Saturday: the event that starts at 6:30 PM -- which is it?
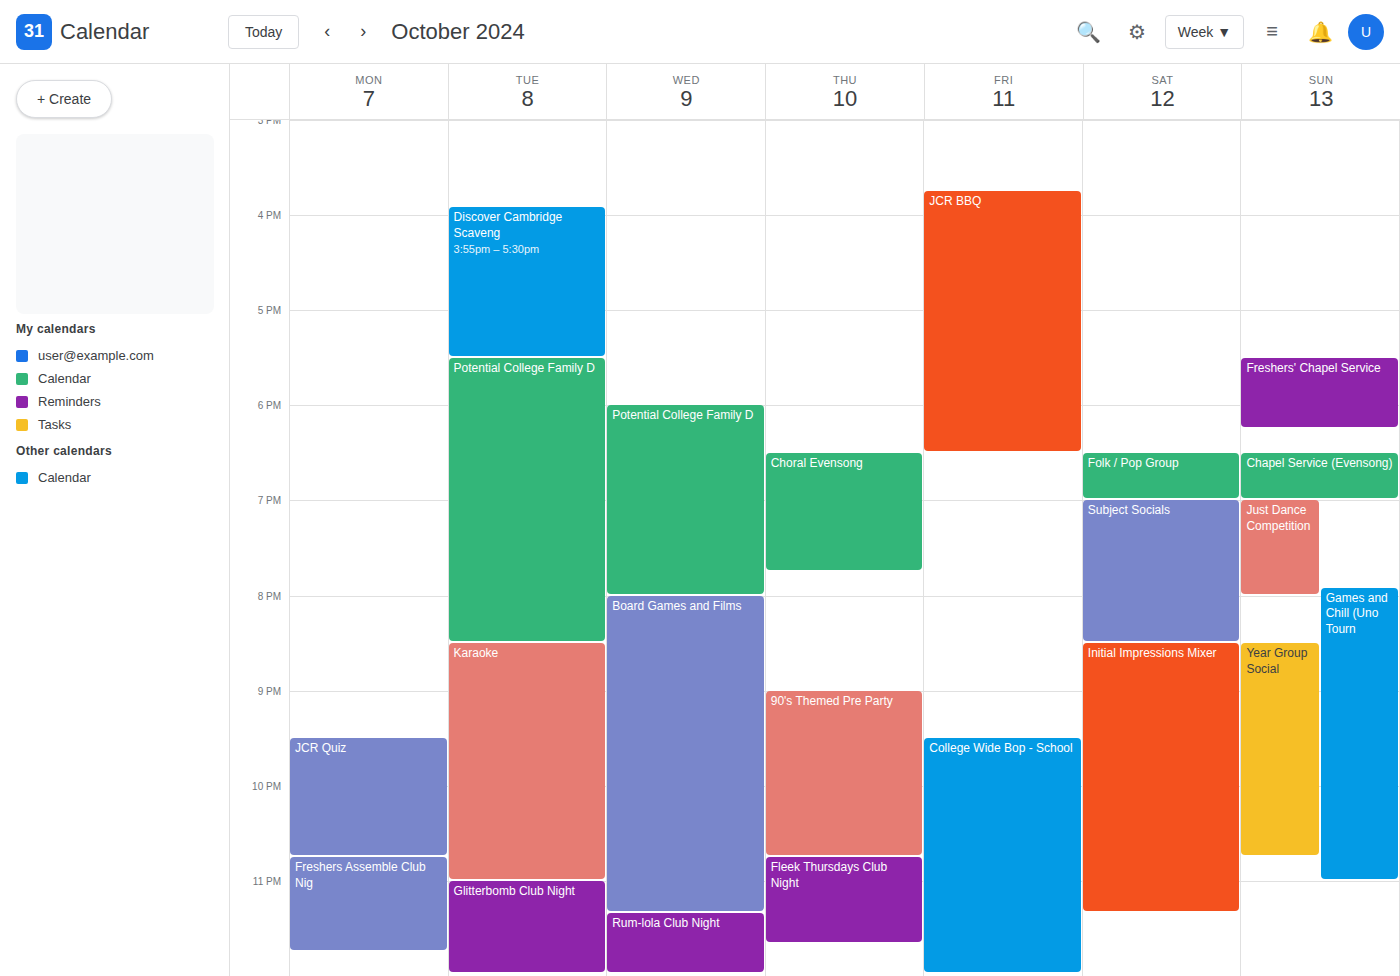
"Folk / Pop Group"